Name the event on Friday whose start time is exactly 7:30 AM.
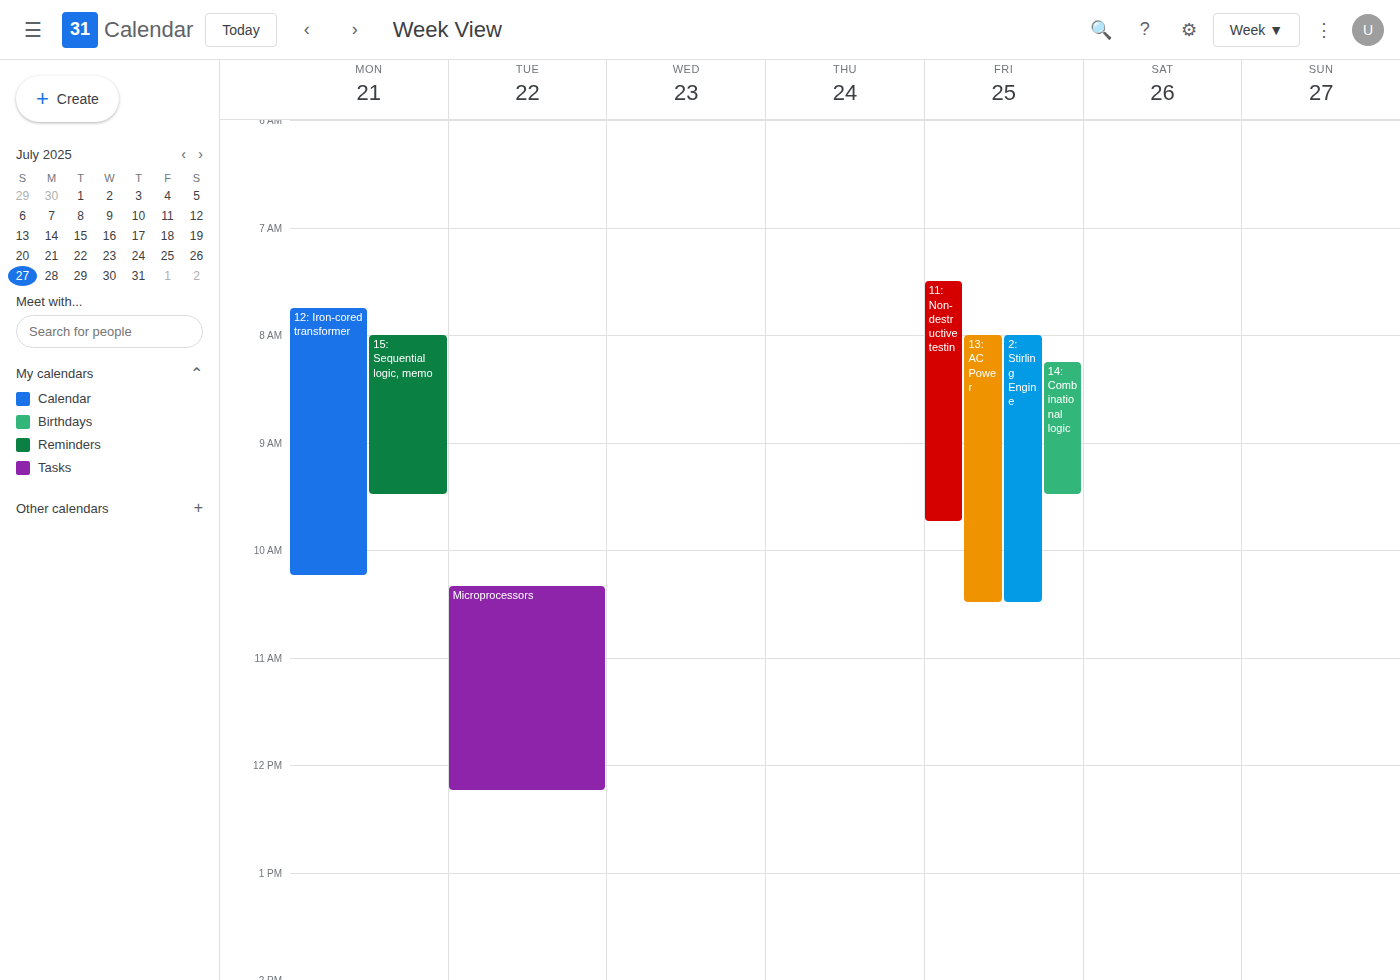
"11: Non-destructive testin"